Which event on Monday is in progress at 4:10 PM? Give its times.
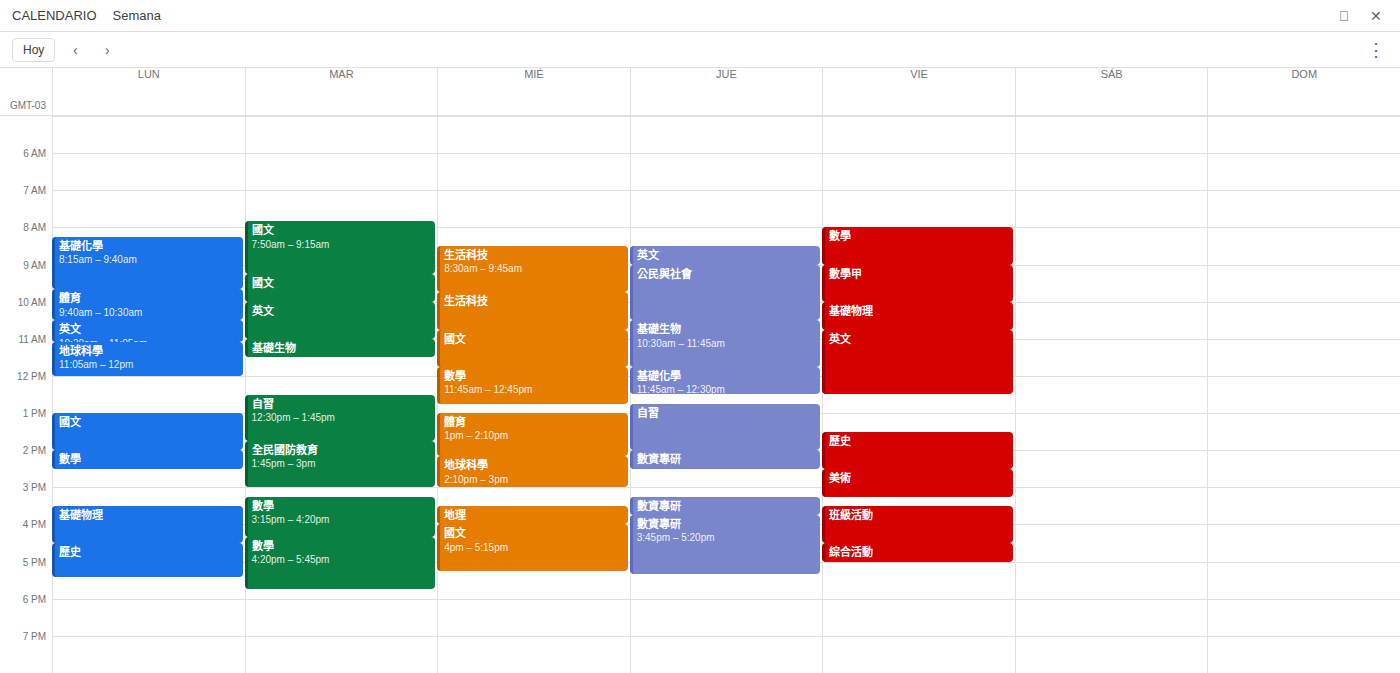
"基礎物理", 3:30 PM to 4:30 PM